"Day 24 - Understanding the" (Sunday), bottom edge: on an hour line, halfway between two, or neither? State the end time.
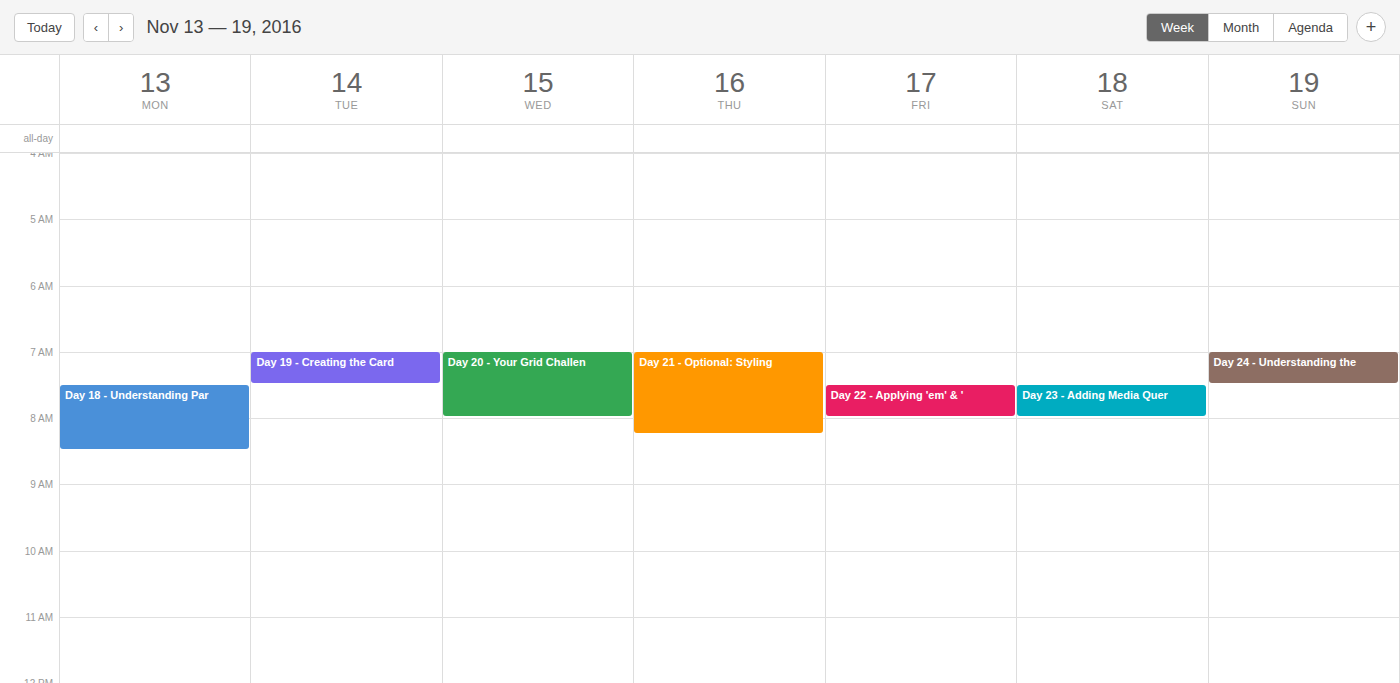
07:30 -- halfway between the 07:00 and 08:00 lines.